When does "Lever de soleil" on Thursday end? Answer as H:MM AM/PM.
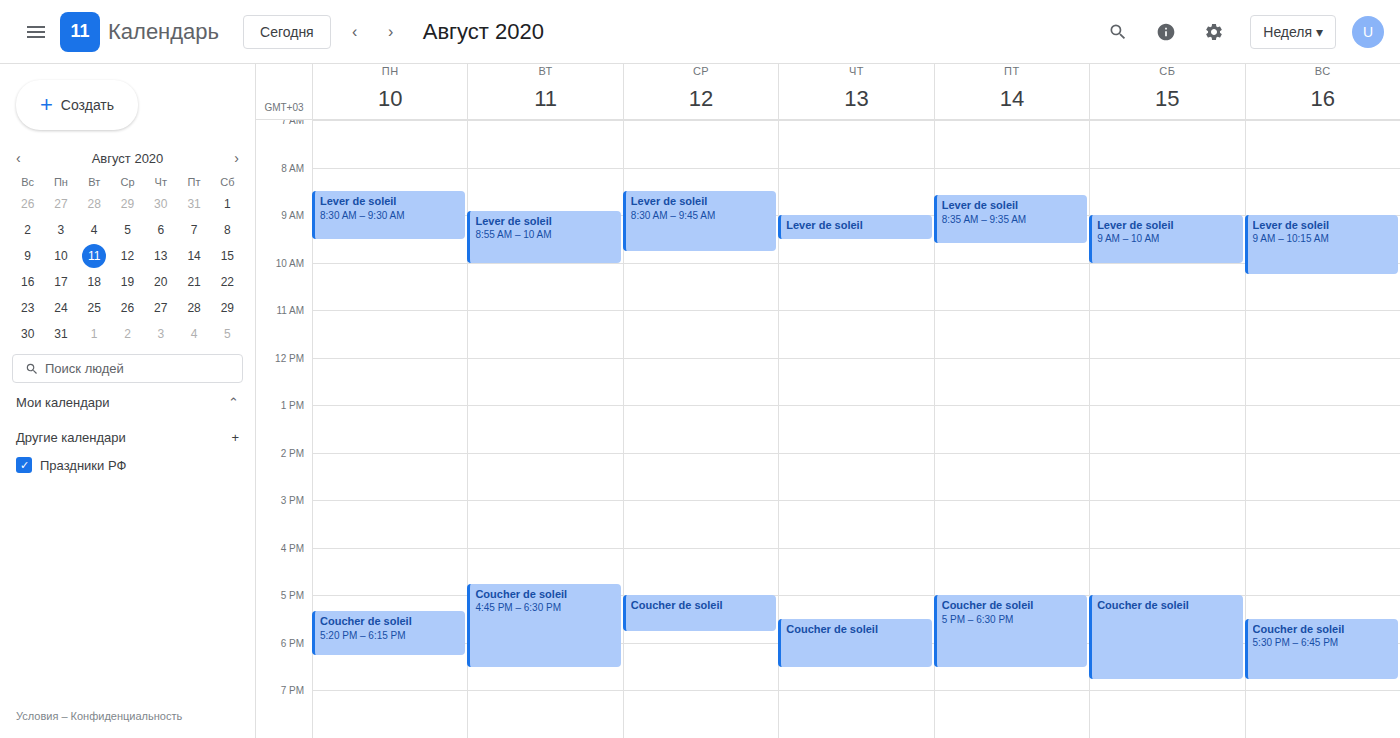
9:30 AM